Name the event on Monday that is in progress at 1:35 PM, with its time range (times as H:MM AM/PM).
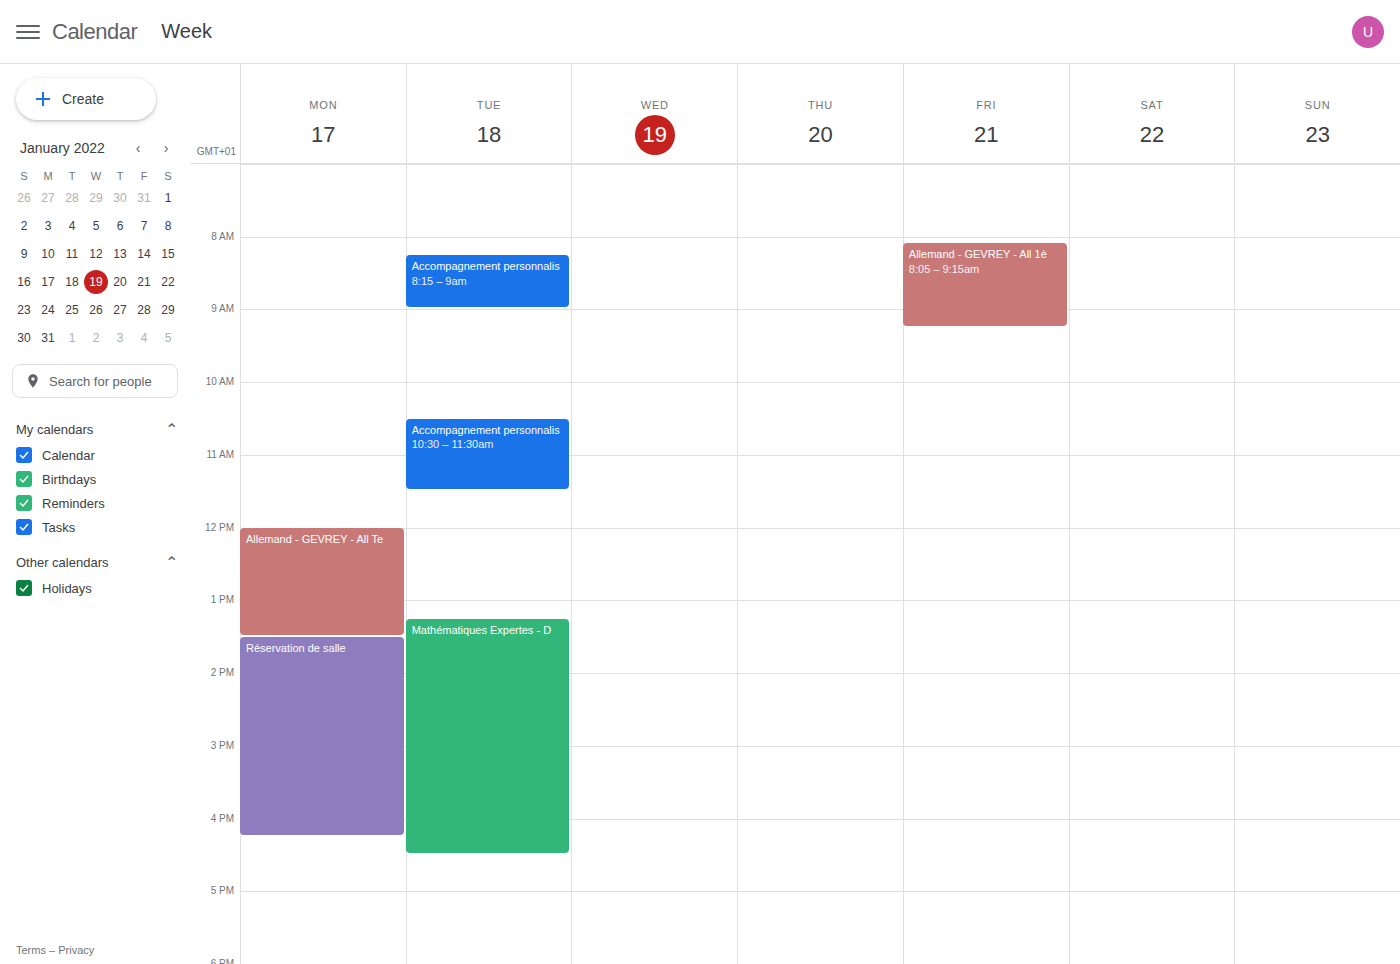
"Réservation de salle", 1:30 PM to 4:15 PM